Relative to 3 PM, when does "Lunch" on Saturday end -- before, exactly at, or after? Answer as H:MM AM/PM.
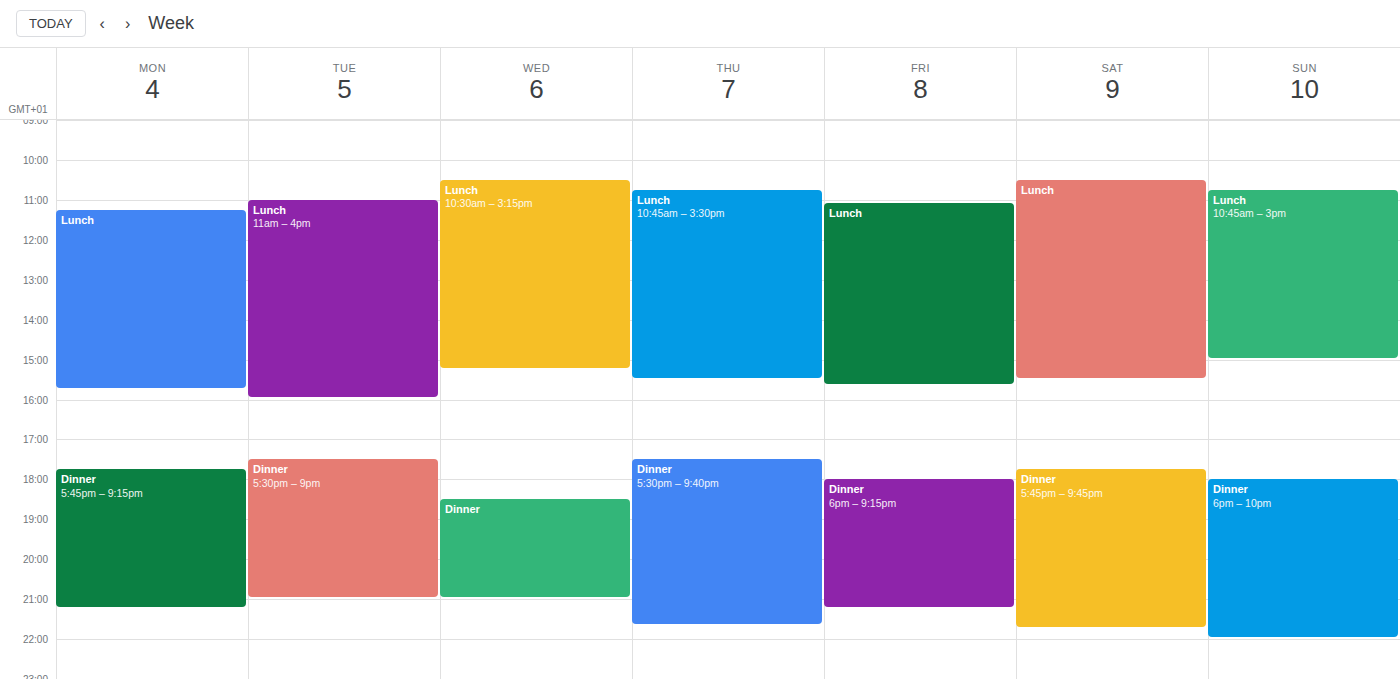
3:30 PM -- after 3 PM, 30 minutes below the 3 PM line.